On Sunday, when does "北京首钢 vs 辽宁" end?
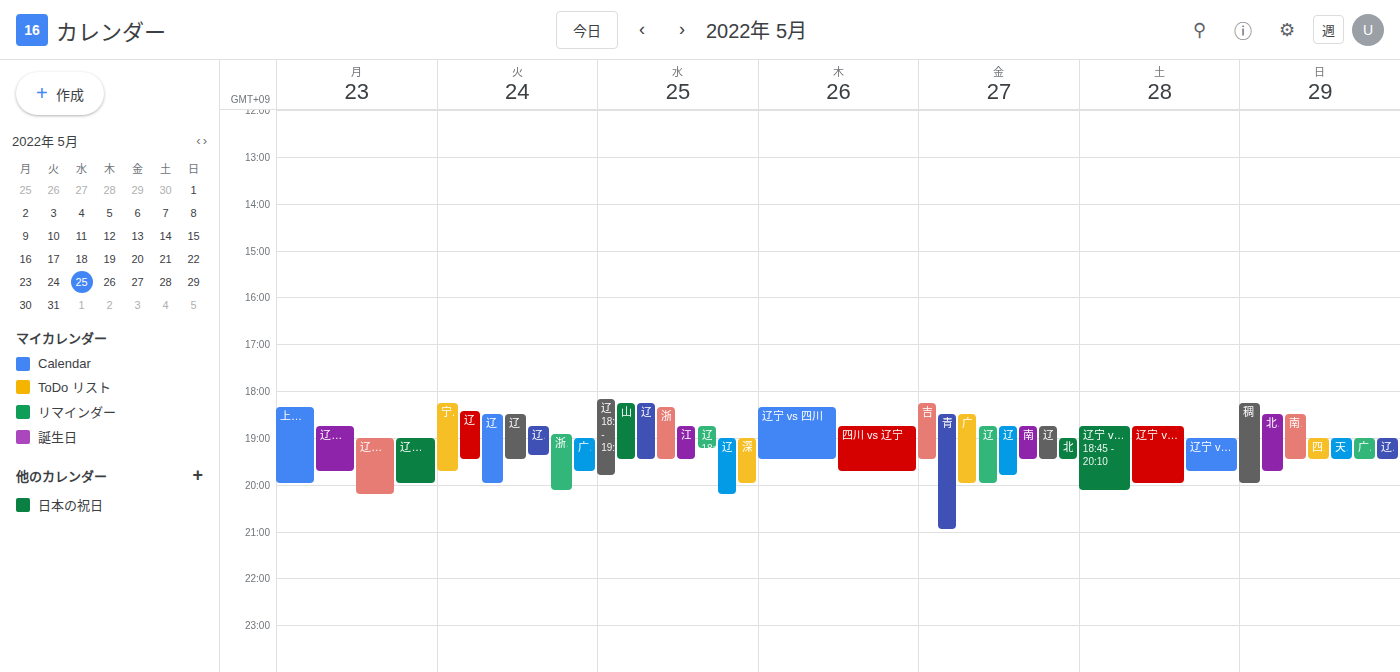
19:45